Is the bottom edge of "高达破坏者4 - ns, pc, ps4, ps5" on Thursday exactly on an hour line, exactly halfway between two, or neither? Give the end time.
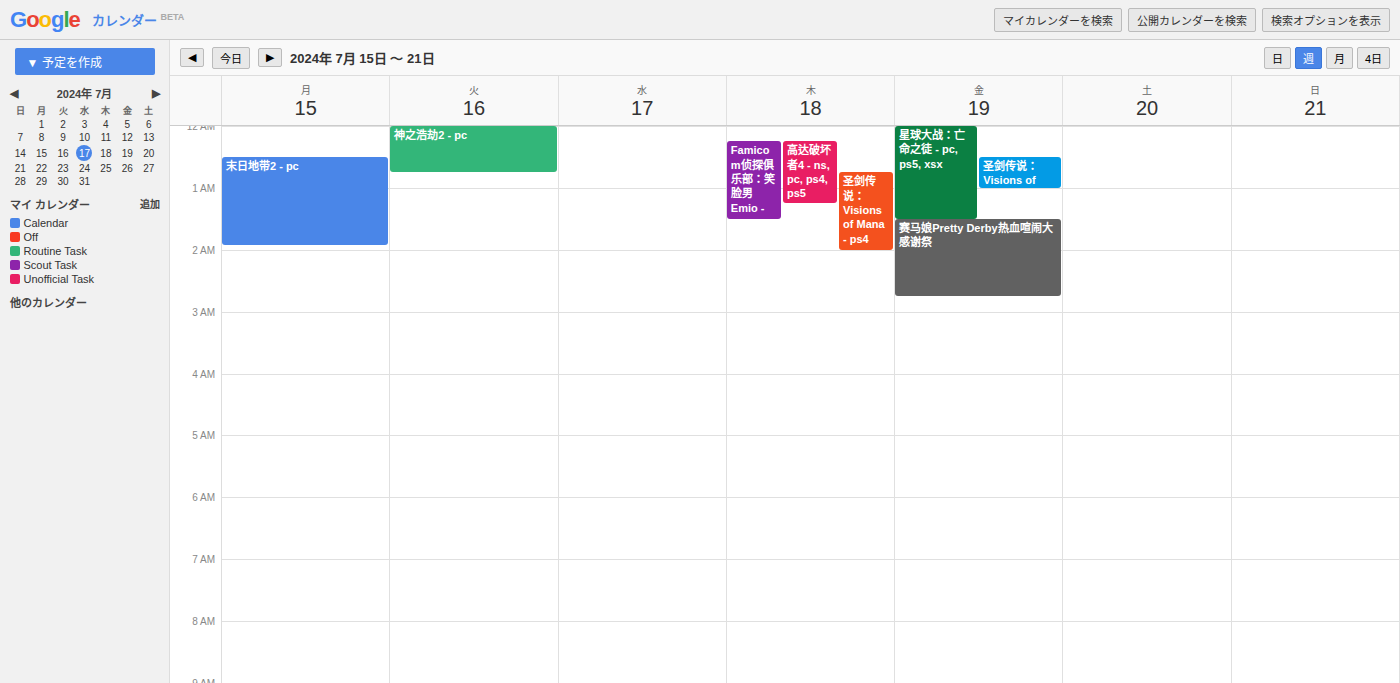
1:15 AM -- neither: a quarter of the way from the 1 AM line to the 2 AM line.